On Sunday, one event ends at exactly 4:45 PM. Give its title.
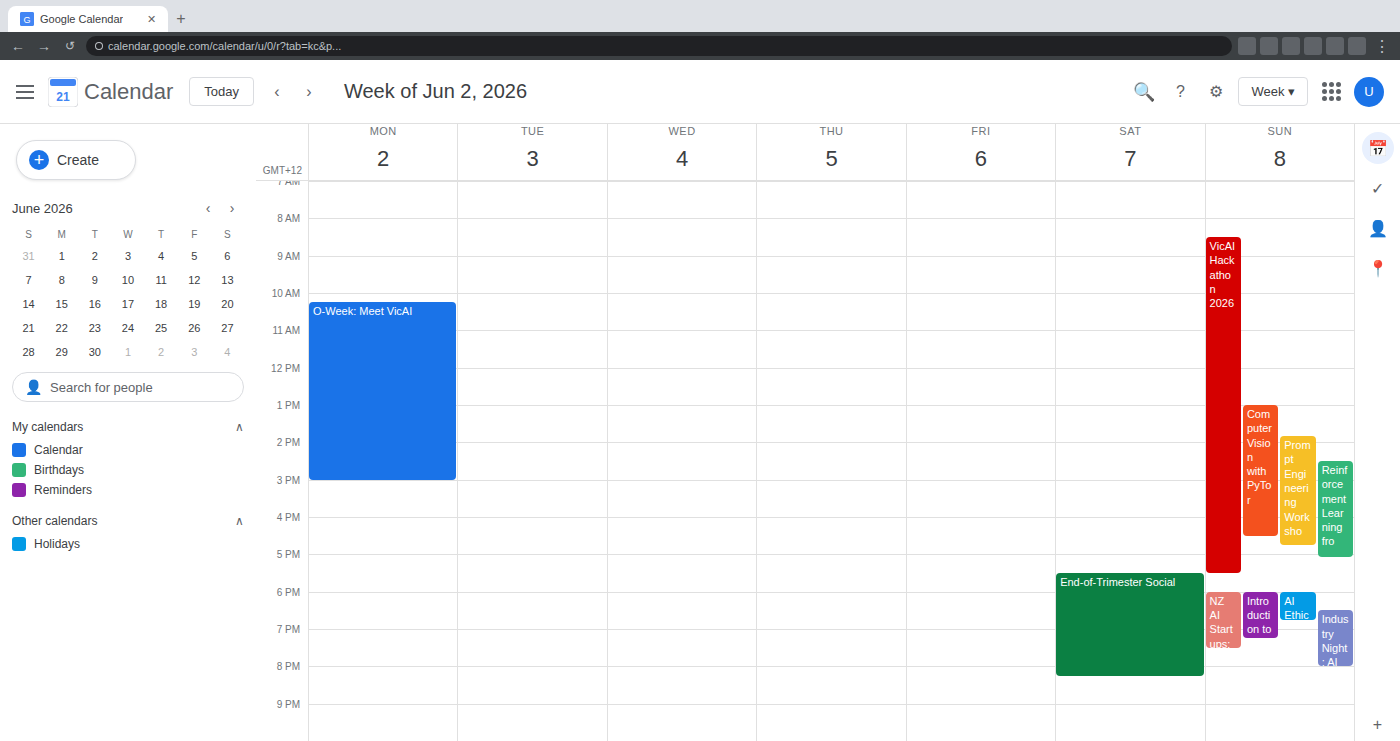
"Prompt Engineering Worksho"